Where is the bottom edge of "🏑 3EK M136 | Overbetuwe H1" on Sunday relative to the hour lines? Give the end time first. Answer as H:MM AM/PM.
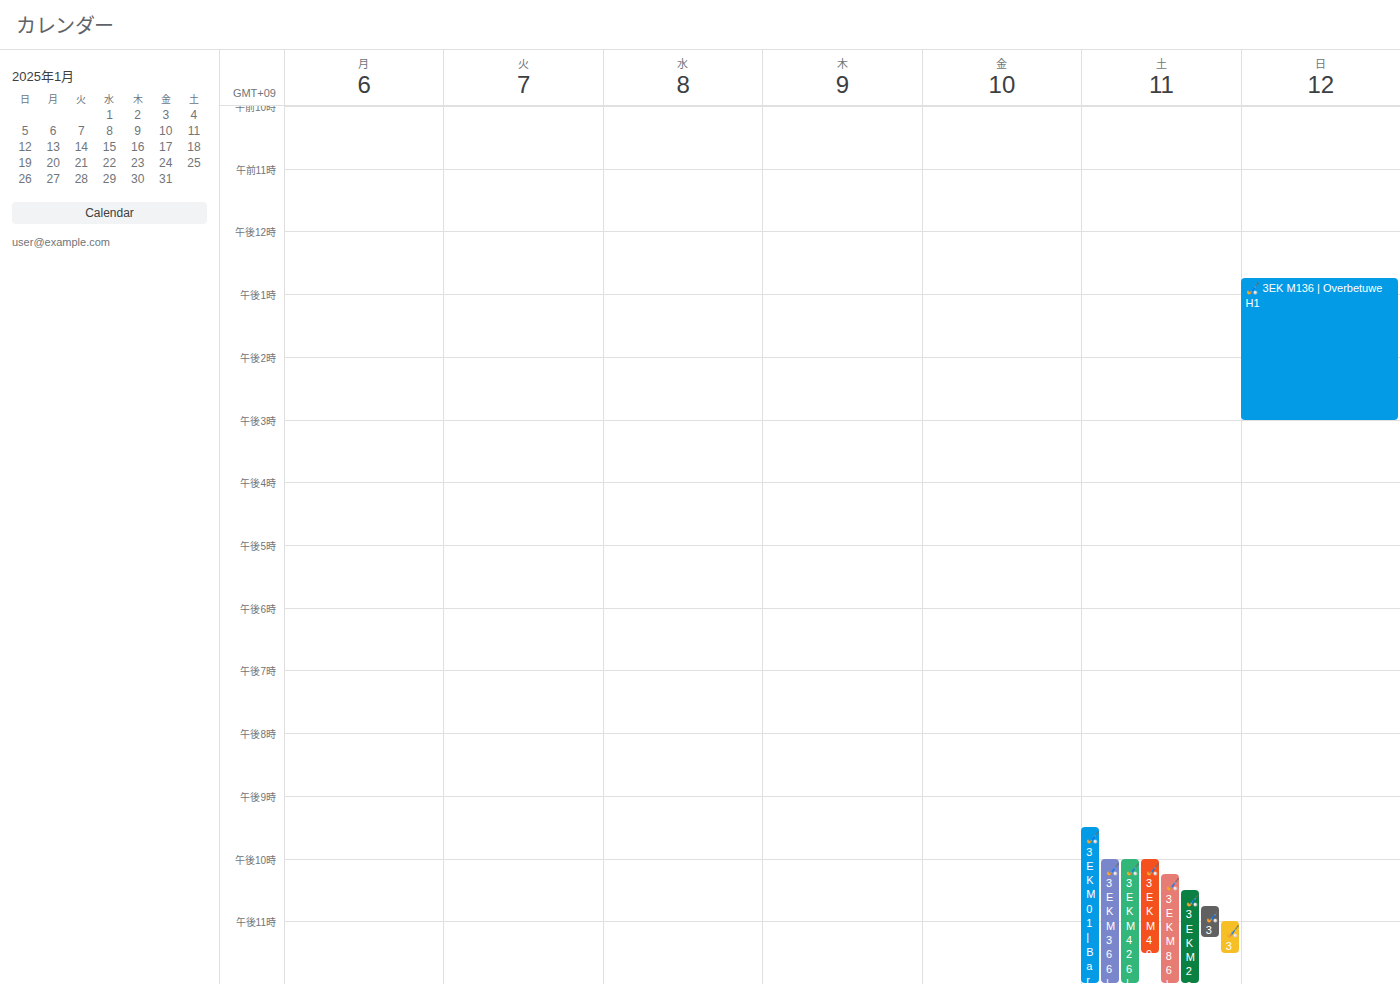
3:00 PM -- exactly on the 3 PM line.